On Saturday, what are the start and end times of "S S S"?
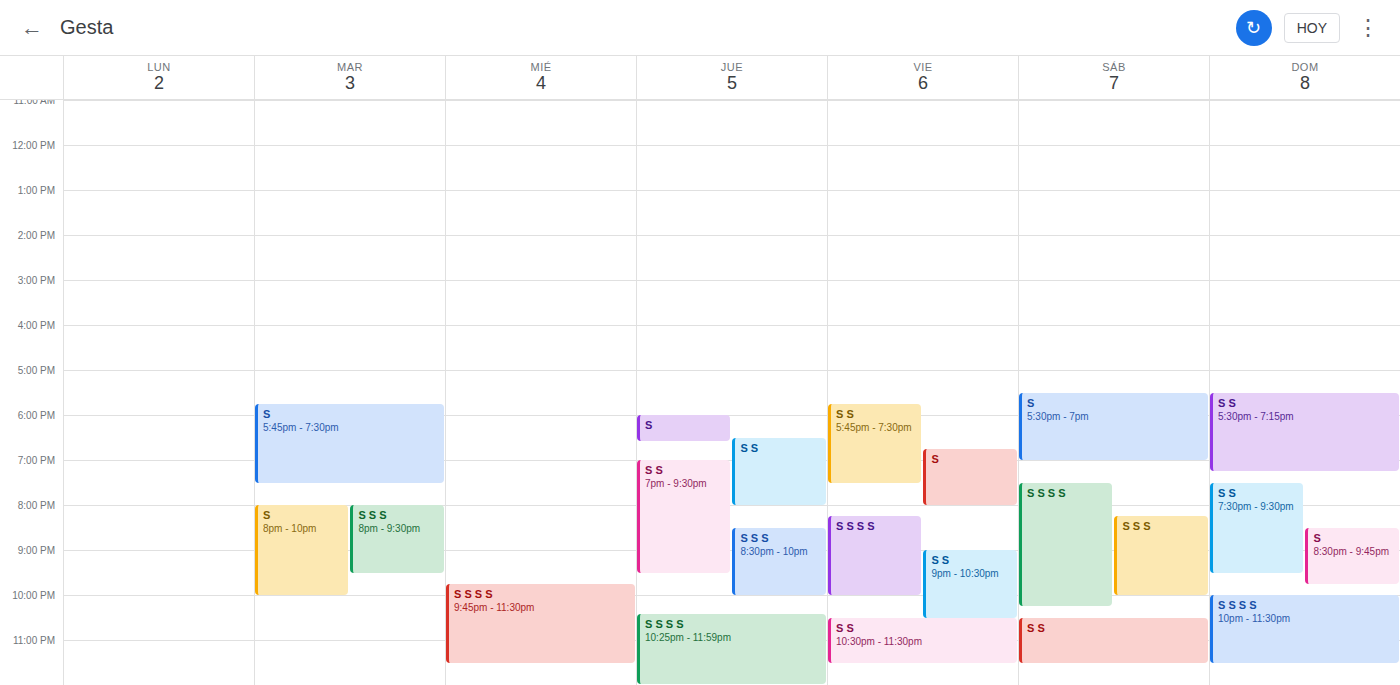
8:15 PM to 10:00 PM